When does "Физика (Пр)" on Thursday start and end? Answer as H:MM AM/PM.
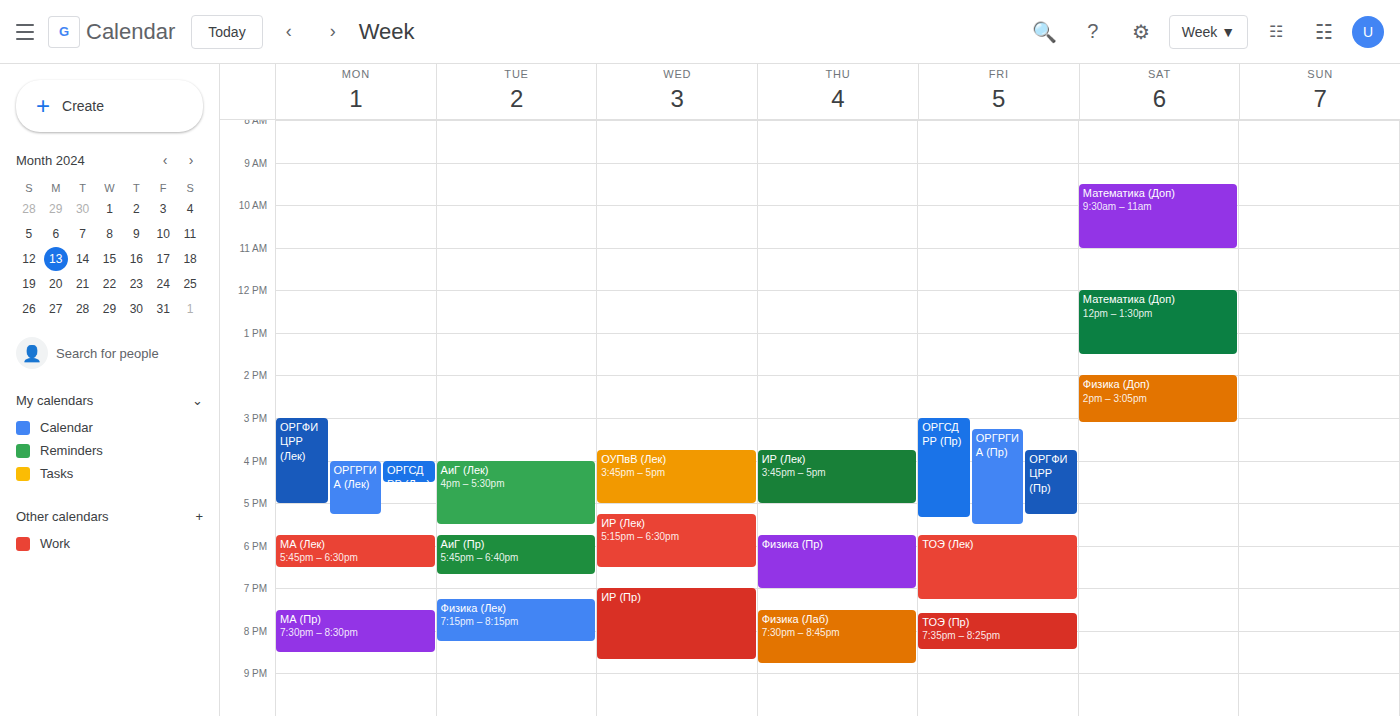
5:45 PM to 7:00 PM